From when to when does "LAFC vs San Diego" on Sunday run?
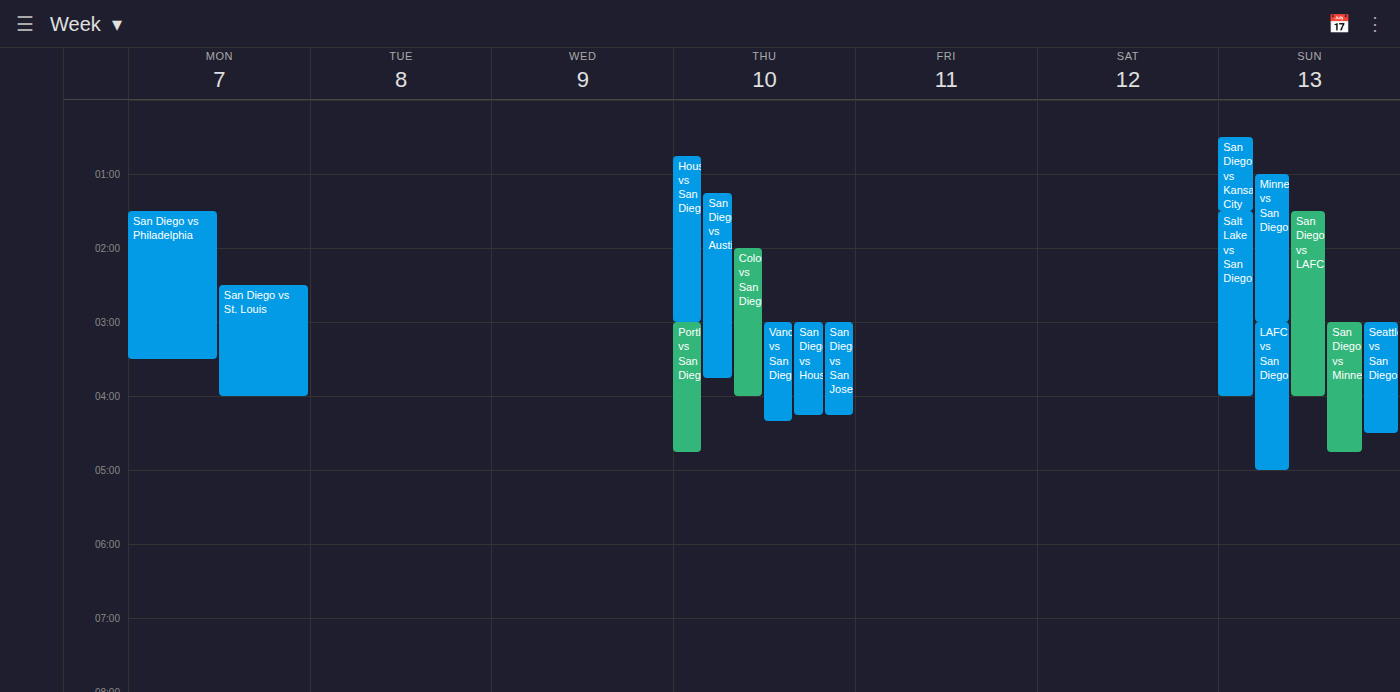
3:00 AM to 5:00 AM